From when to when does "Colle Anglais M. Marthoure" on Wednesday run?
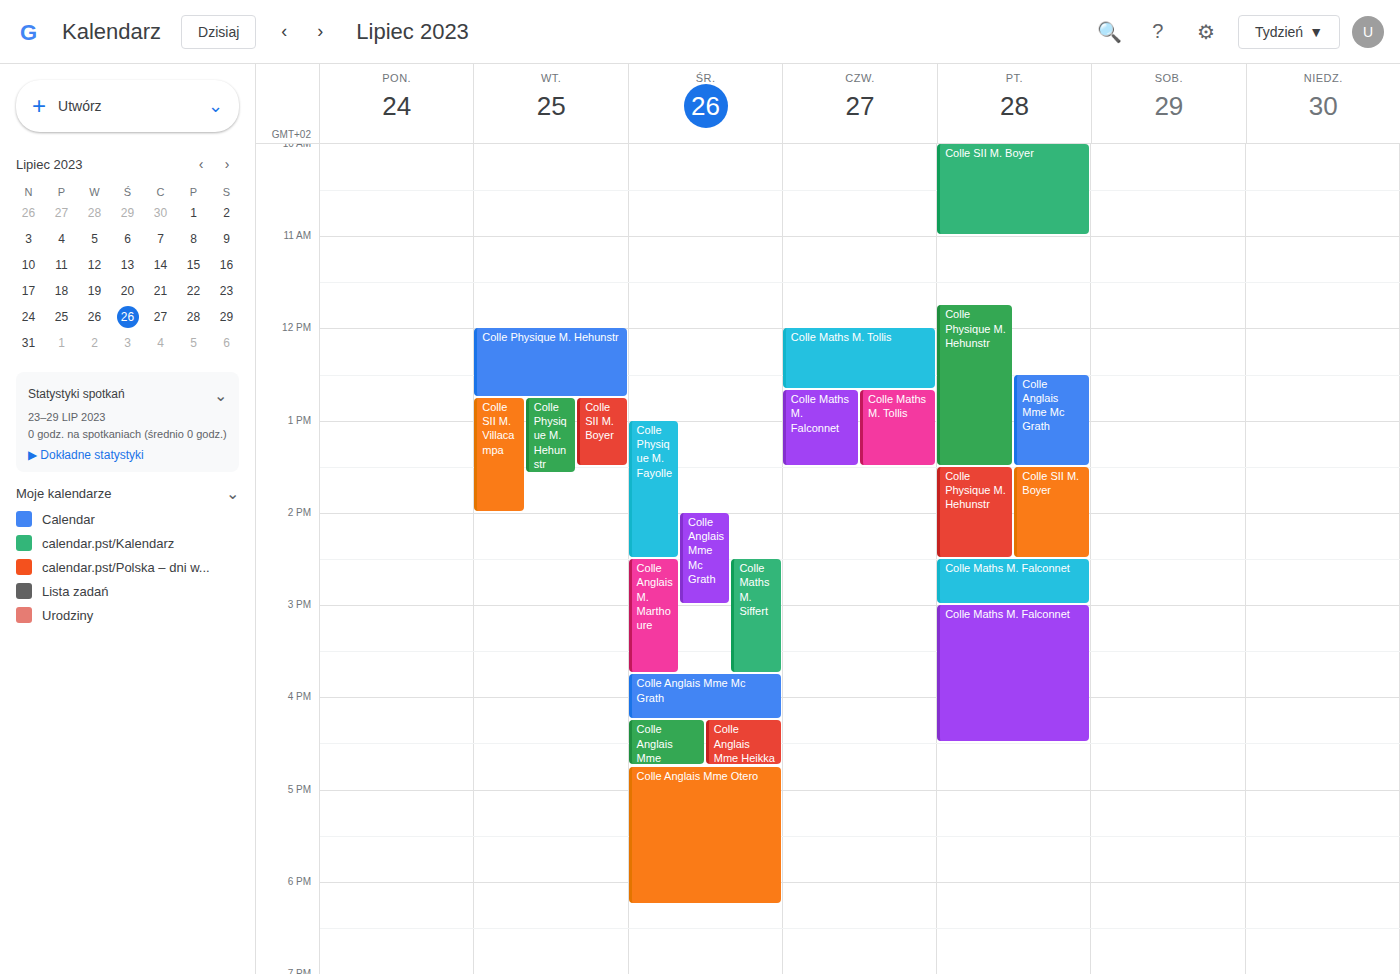
2:30 PM to 3:45 PM